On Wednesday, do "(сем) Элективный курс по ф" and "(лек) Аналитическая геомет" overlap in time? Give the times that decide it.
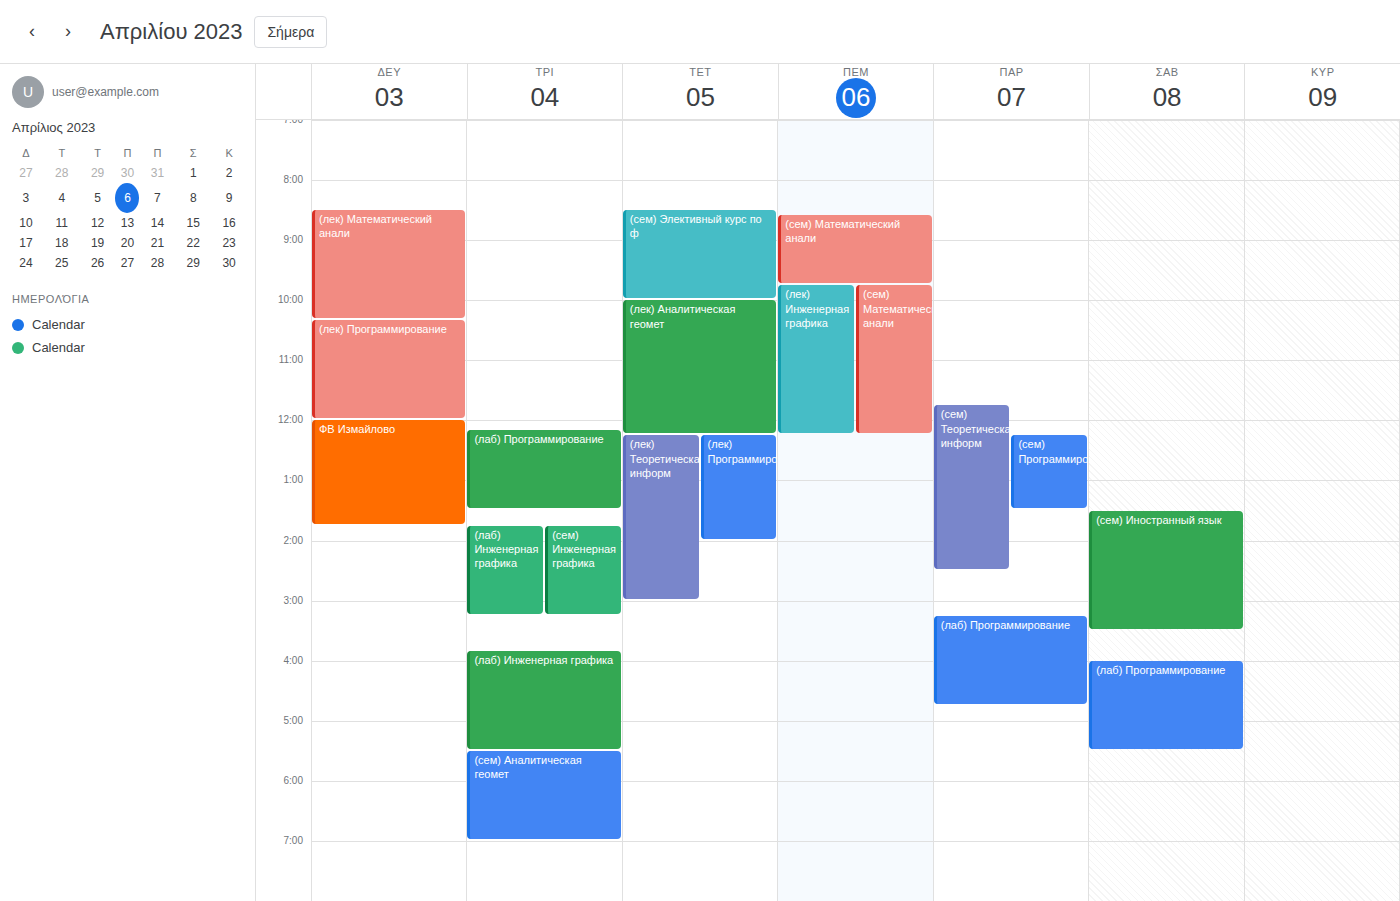
"(сем) Элективный курс по ф" ends at 10:00 AM, exactly when "(лек) Аналитическая геомет" starts -- they touch but do not overlap.